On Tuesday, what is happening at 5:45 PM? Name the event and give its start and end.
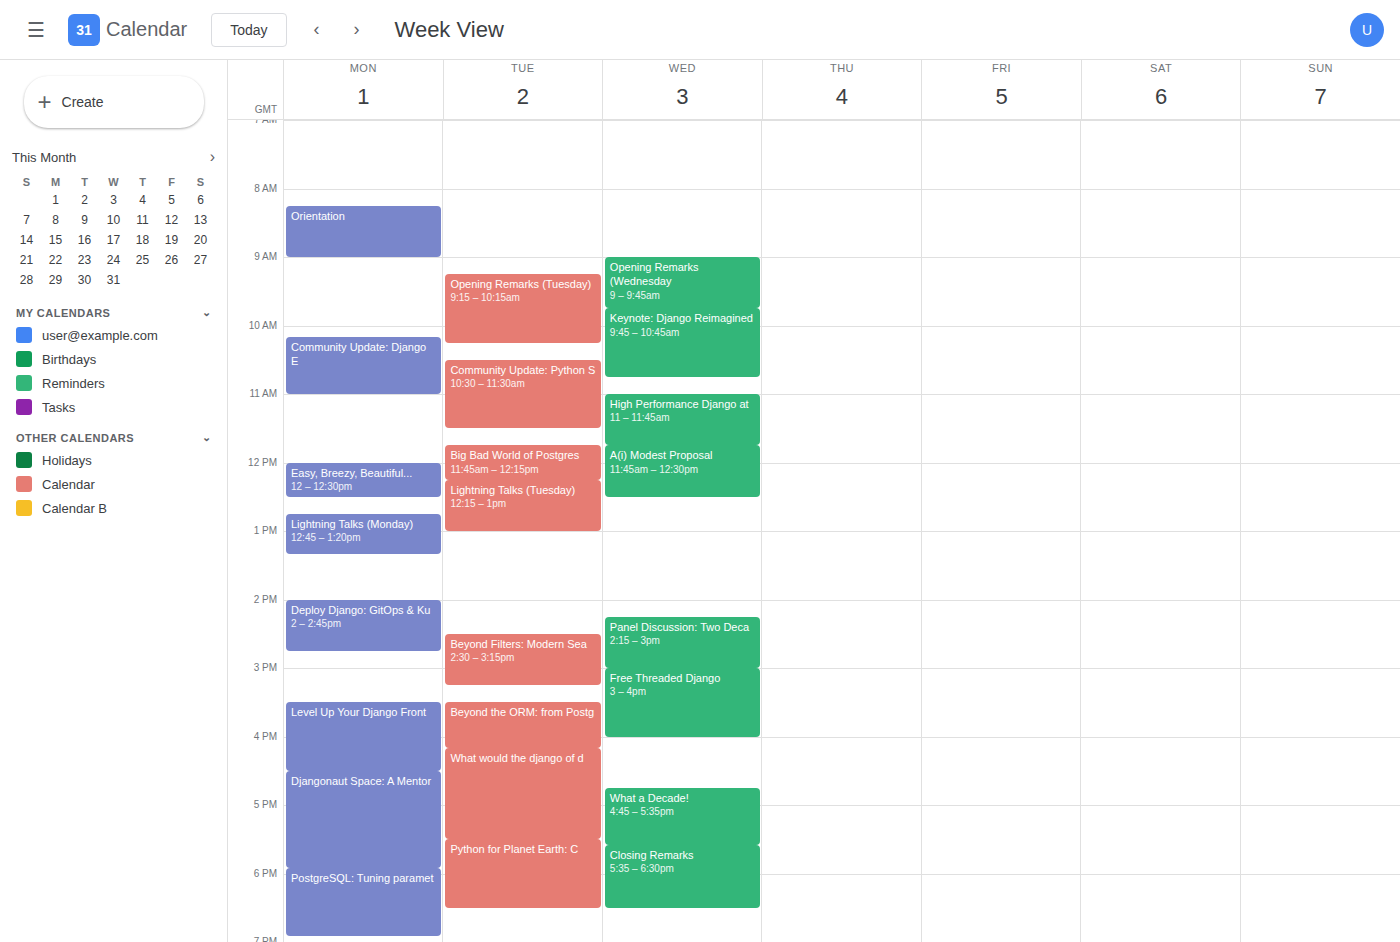
"Python for Planet Earth: C", 5:30 PM to 6:30 PM